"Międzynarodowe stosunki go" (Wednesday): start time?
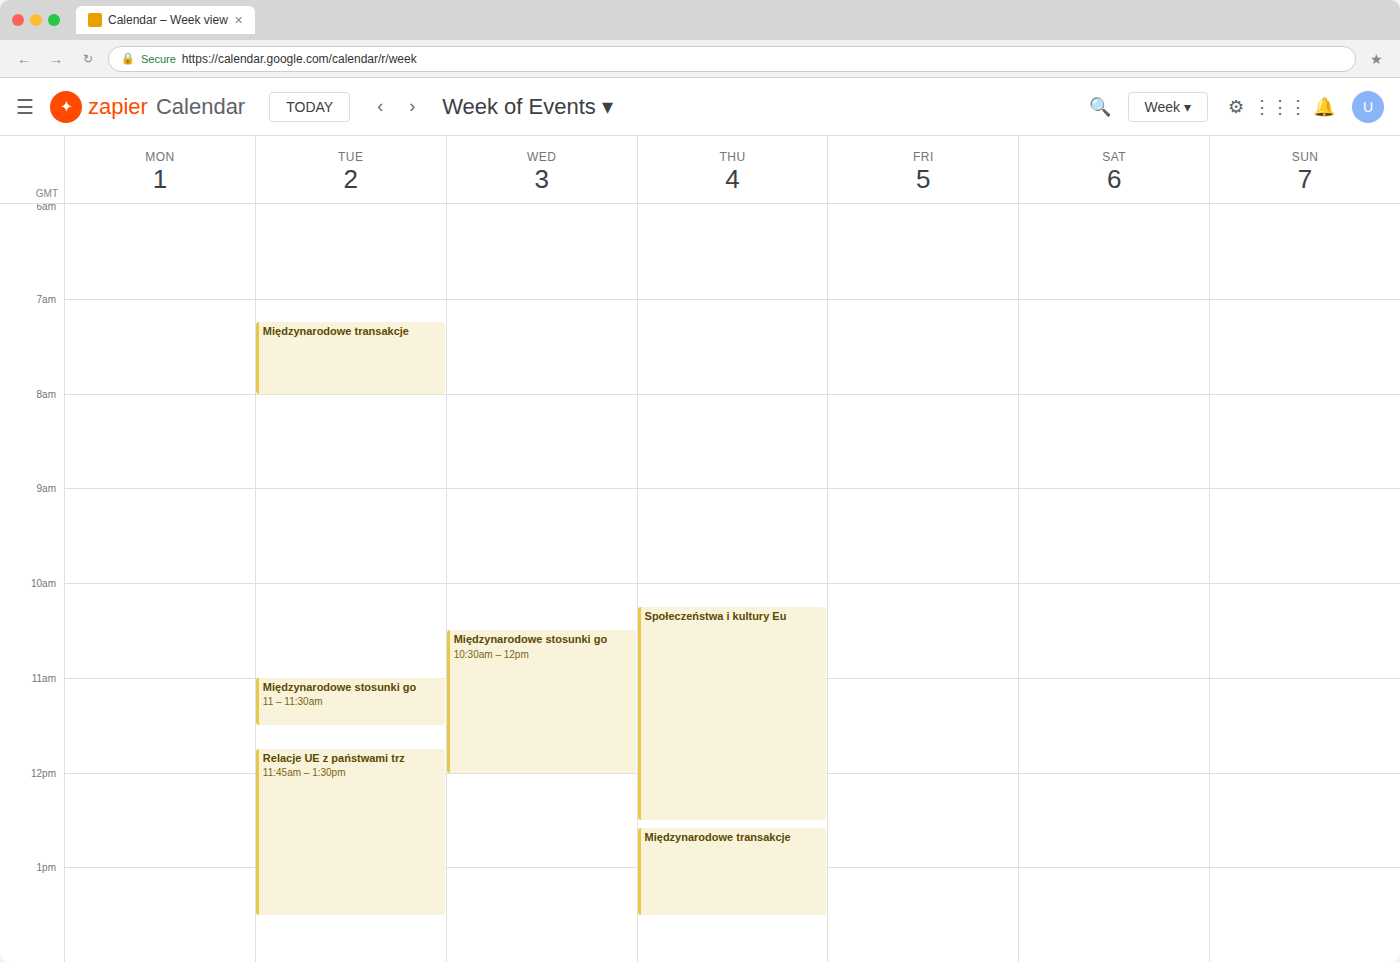
10:30